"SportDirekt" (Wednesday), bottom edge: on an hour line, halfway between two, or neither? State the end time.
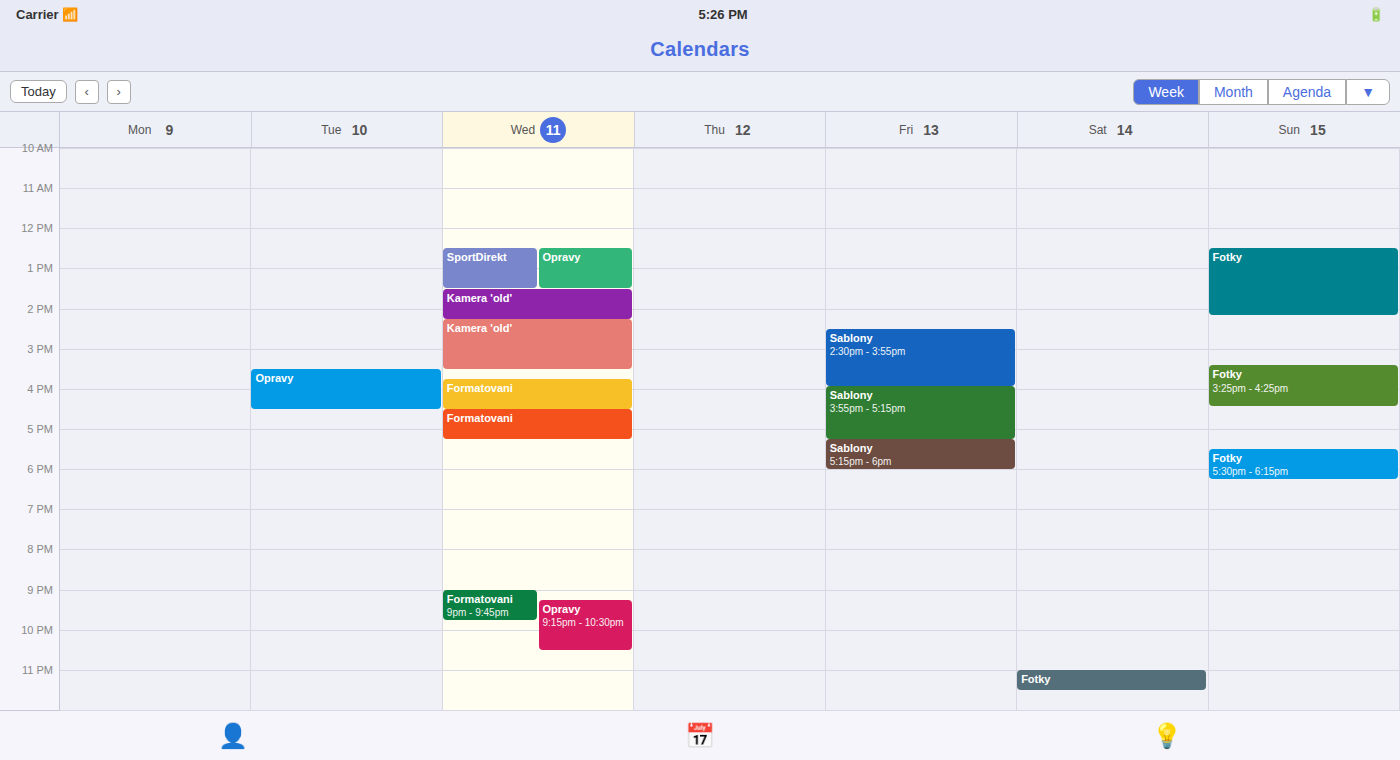
13:30 -- halfway between the 13:00 and 14:00 lines.